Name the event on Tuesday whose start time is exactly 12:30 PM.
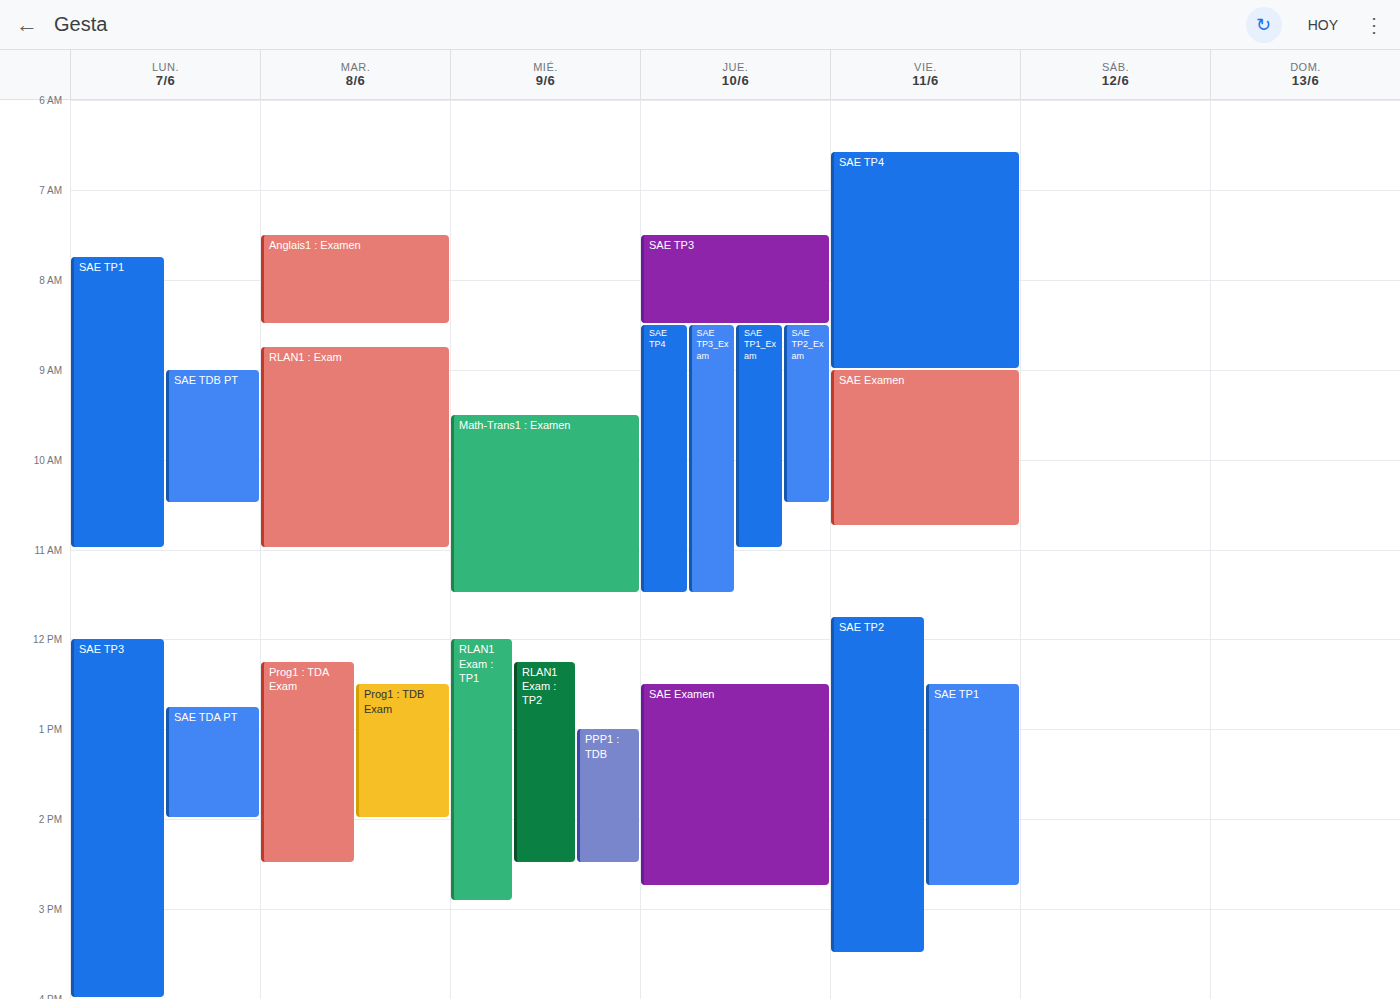
"Prog1 : TDB Exam"